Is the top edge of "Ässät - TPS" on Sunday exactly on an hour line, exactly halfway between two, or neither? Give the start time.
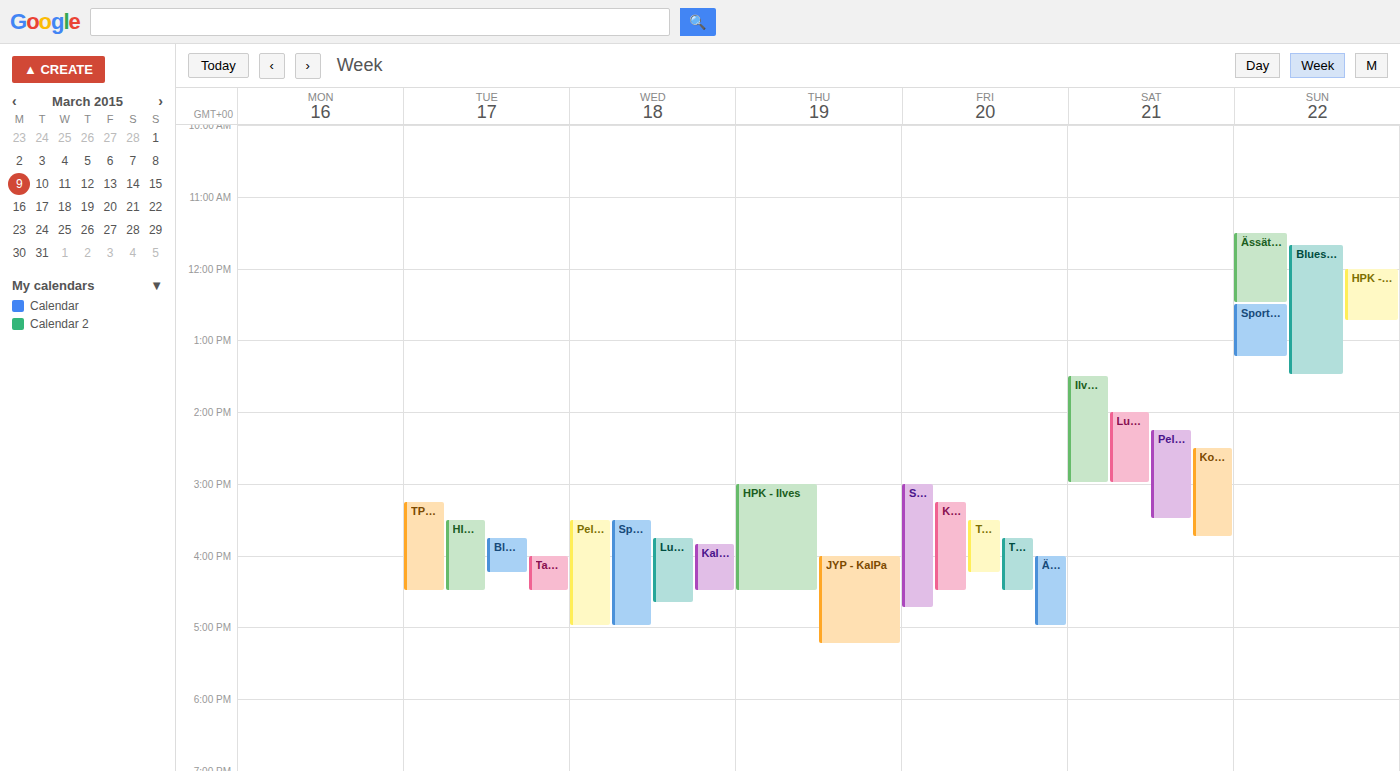
11:30 AM -- halfway between the 11 AM and 12 PM lines.